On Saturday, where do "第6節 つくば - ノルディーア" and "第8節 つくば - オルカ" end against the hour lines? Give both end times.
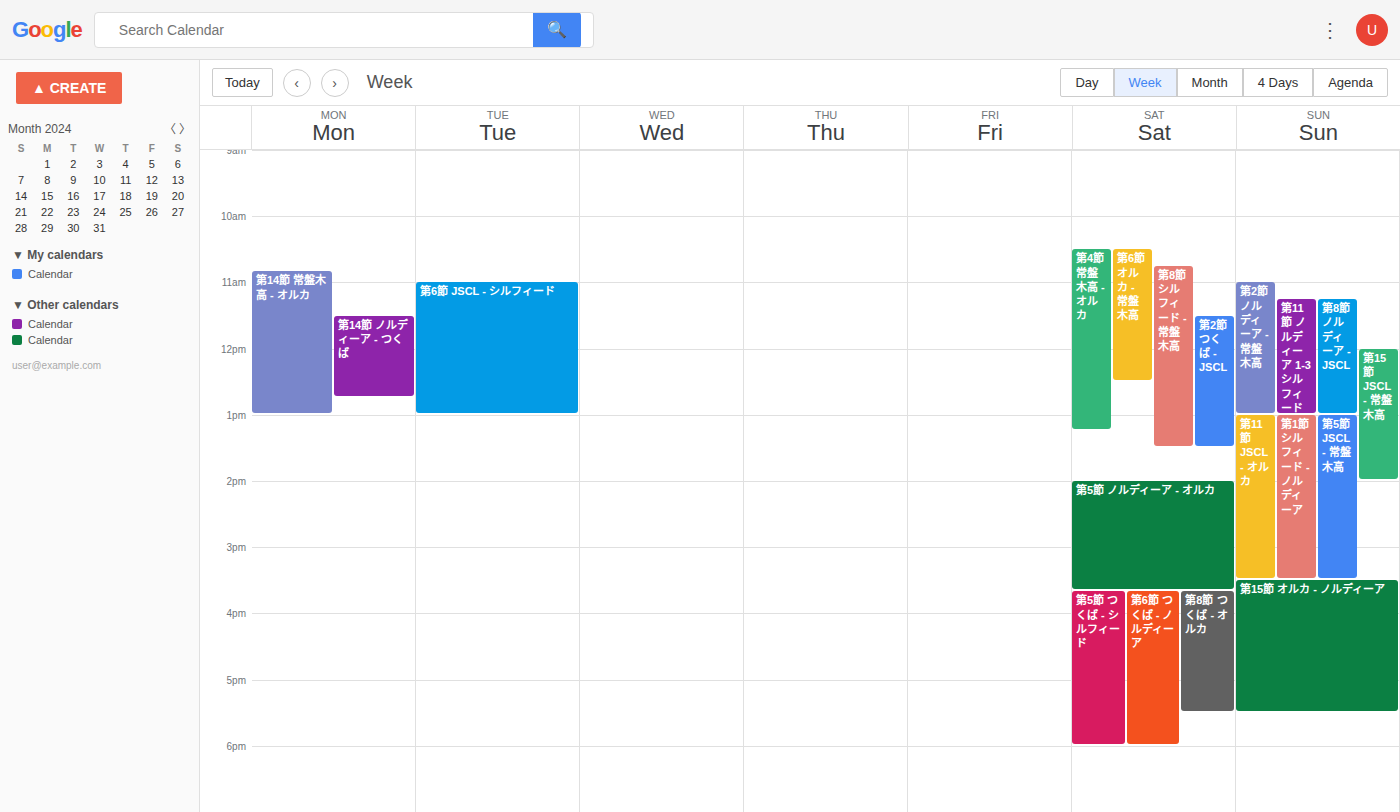
"第6節 つくば - ノルディーア": 18:00, exactly on the 18:00 line. "第8節 つくば - オルカ": 17:30, halfway between the 17:00 and 18:00 lines.